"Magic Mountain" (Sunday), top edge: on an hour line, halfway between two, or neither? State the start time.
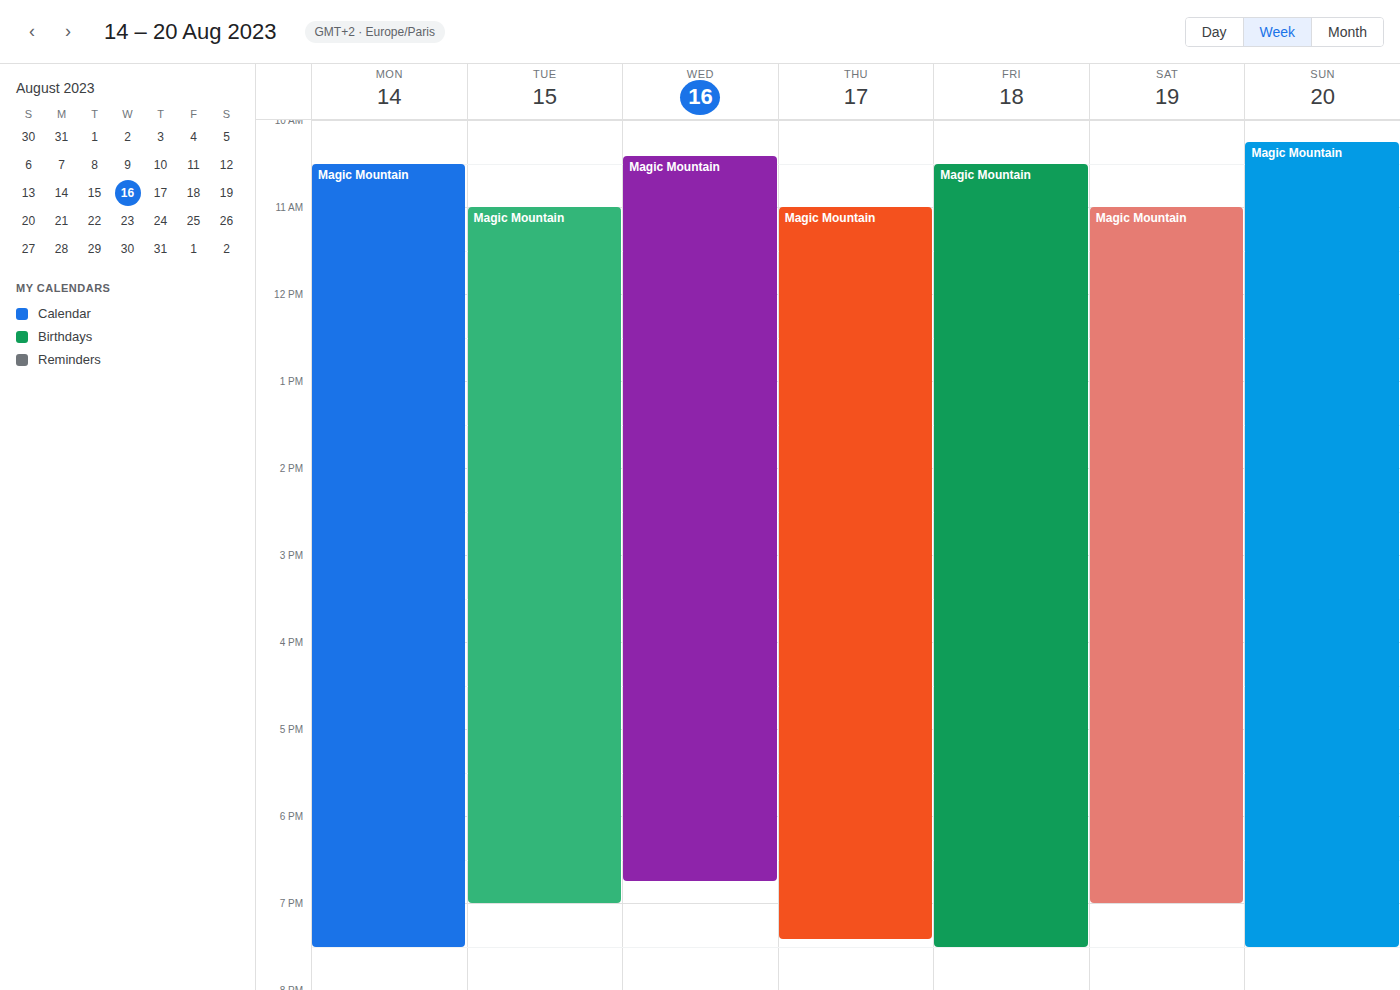
10:15 AM -- neither: a quarter of the way from the 10 AM line to the 11 AM line.